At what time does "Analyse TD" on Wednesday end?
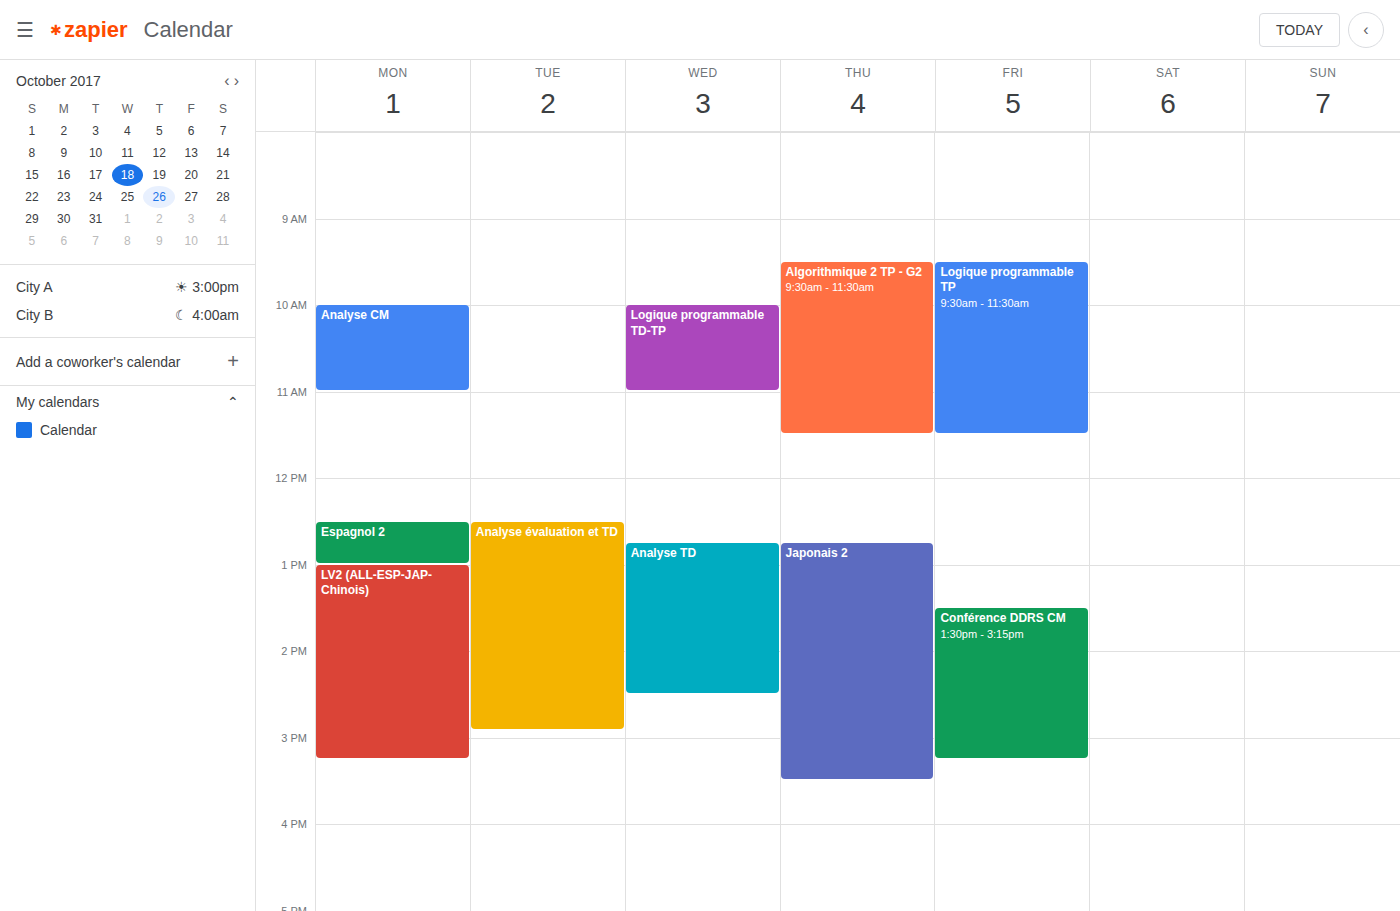
2:30 PM